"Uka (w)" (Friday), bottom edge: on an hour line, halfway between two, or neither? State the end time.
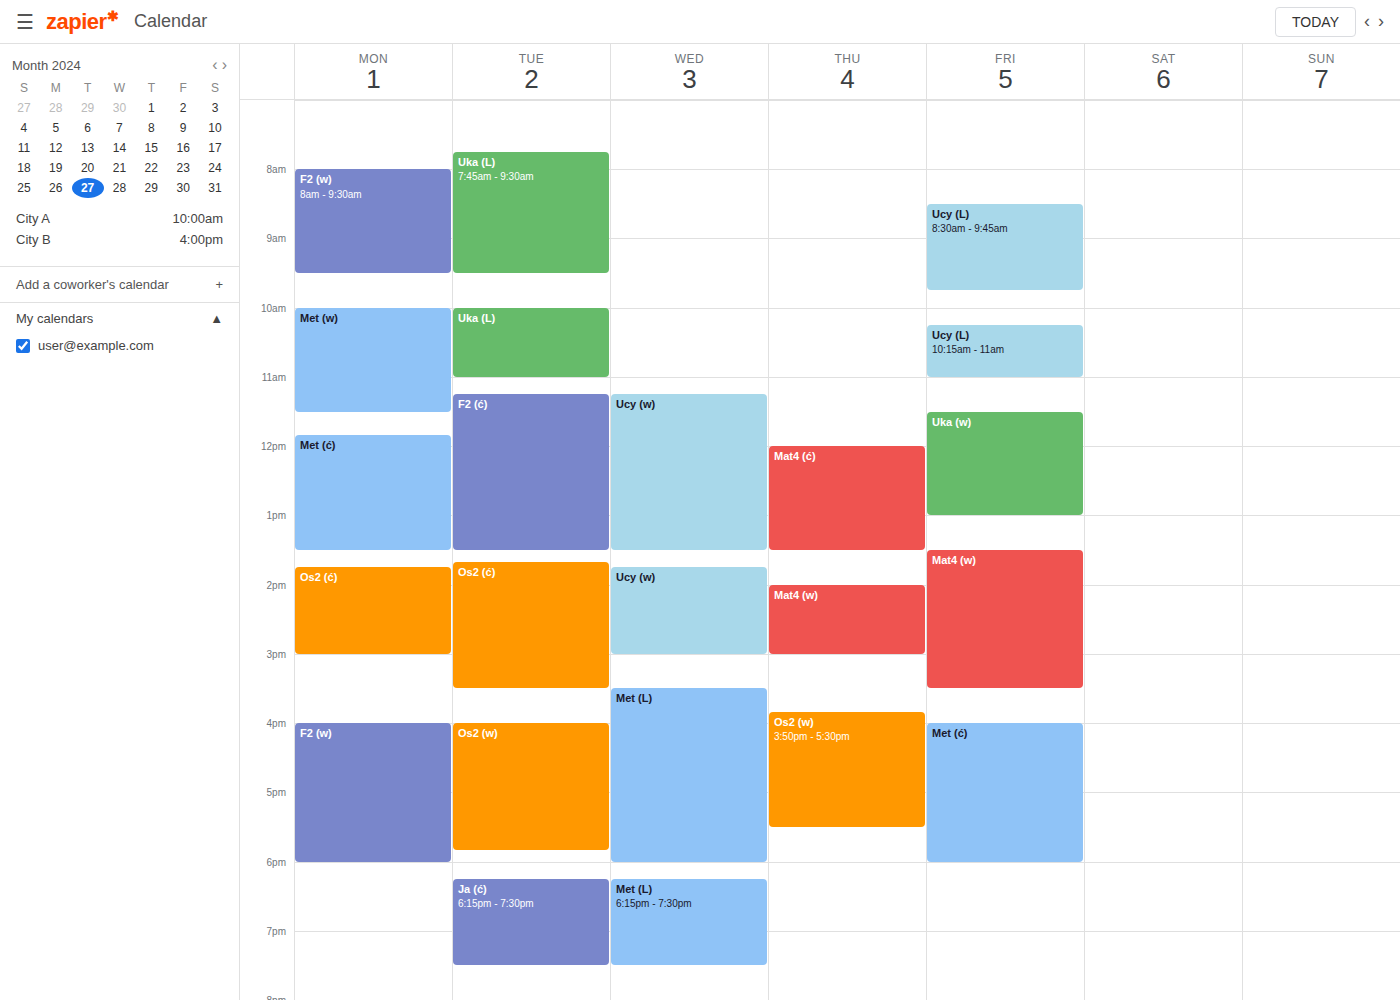
1:00 PM -- exactly on the 1 PM line.